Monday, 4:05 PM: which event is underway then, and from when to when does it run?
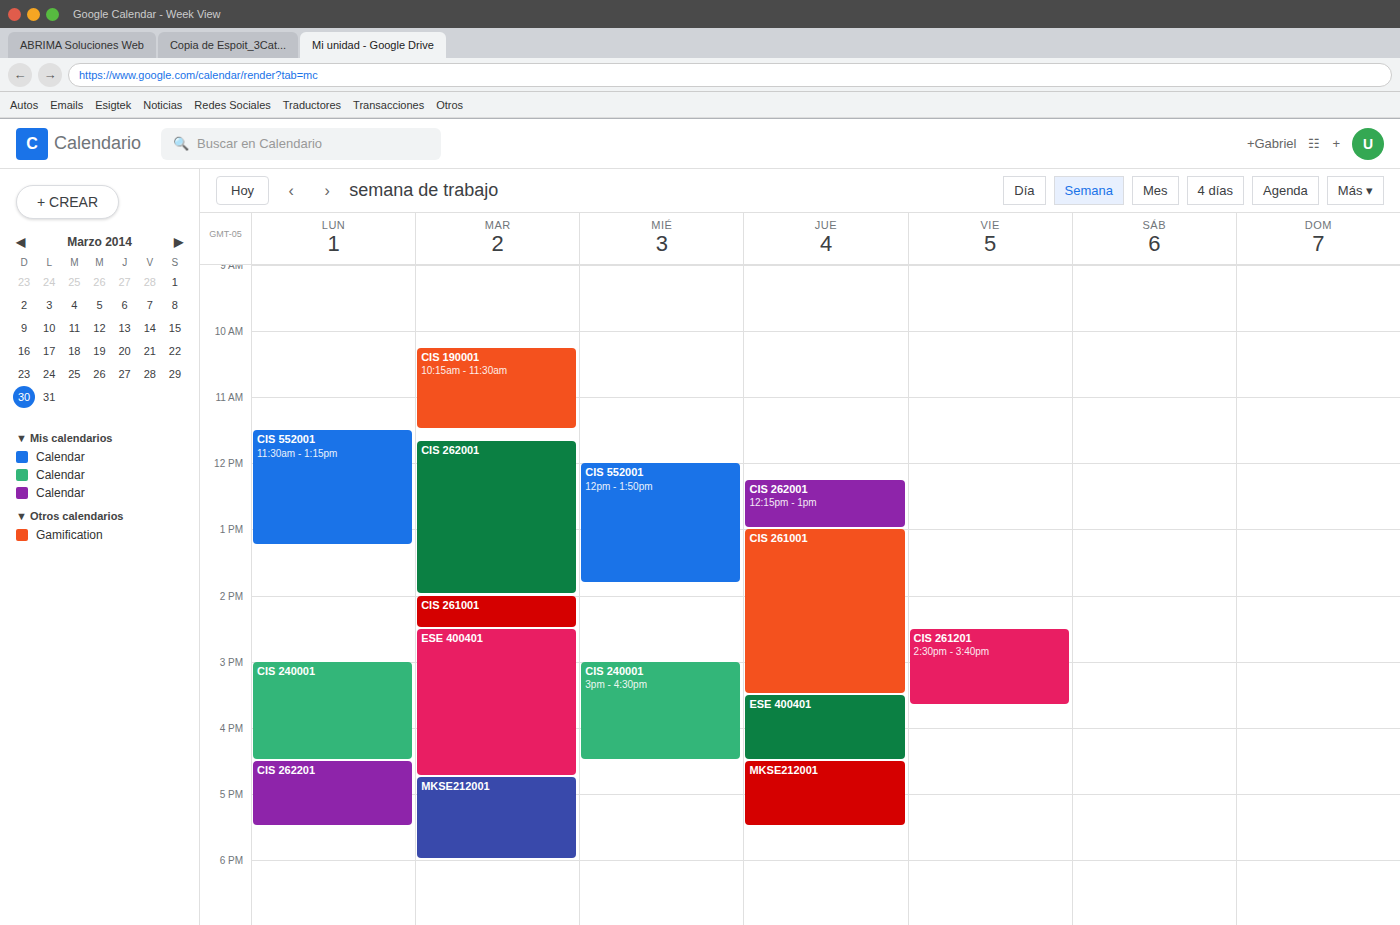
"CIS 240001", 3:00 PM to 4:30 PM